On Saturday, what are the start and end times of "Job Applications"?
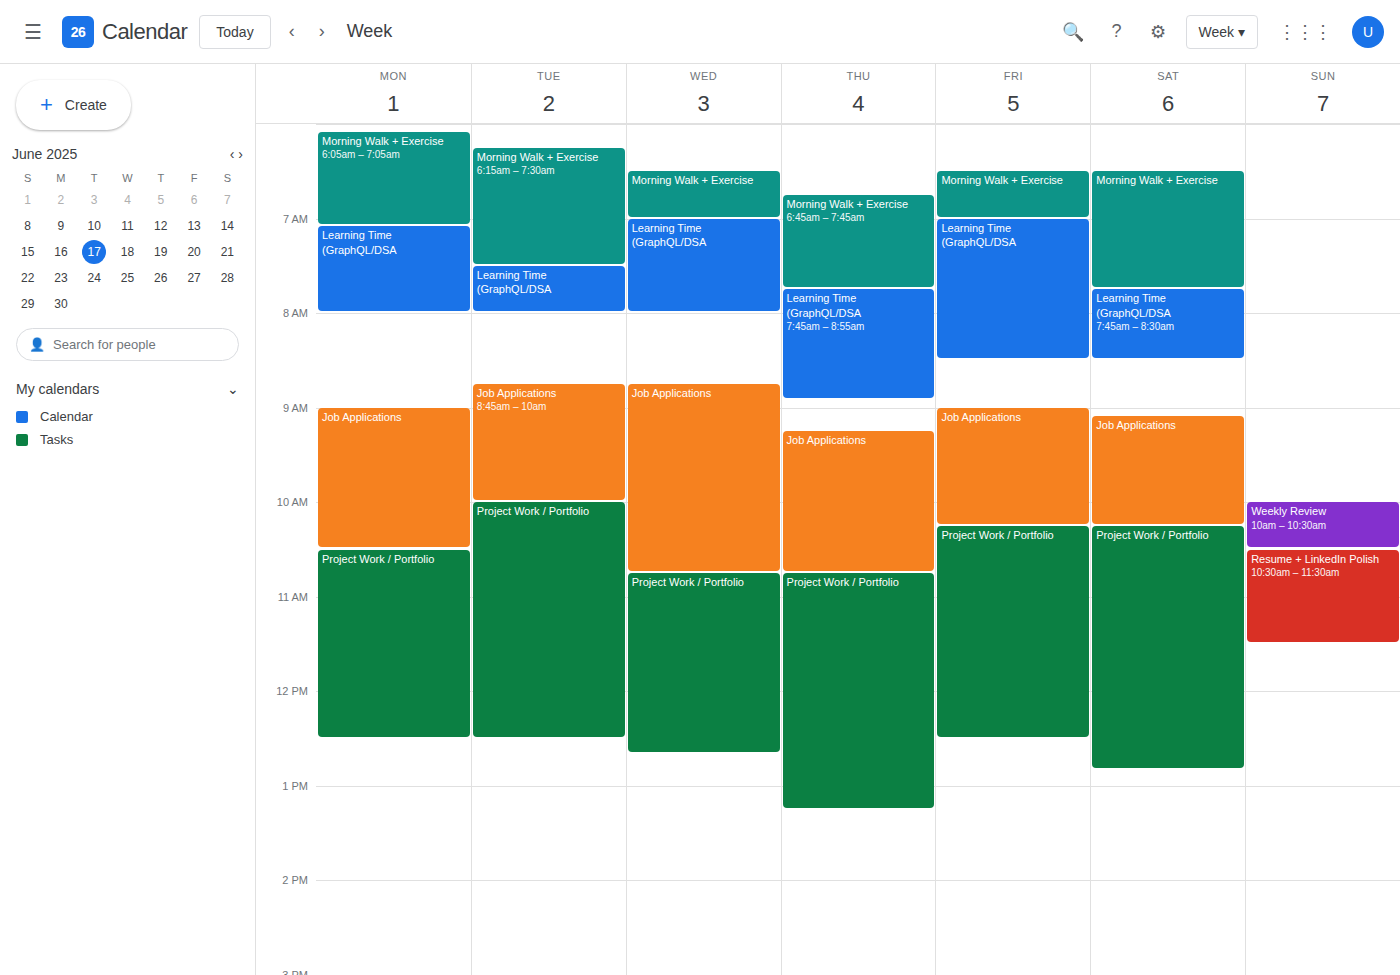
9:05 AM to 10:15 AM